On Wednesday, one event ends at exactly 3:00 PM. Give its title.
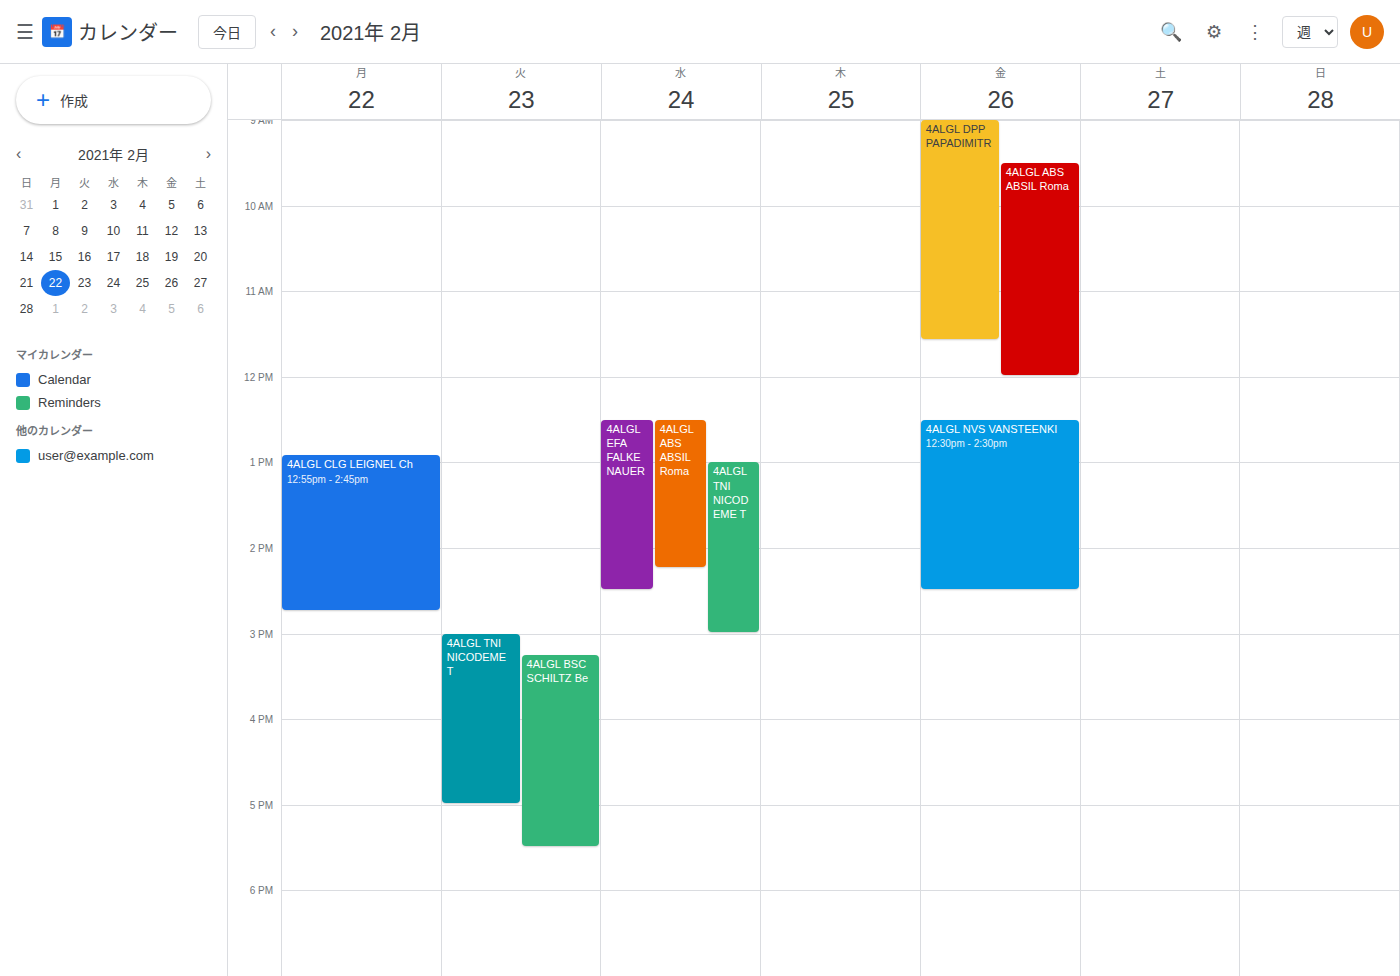
"4ALGL TNI NICODEME T"